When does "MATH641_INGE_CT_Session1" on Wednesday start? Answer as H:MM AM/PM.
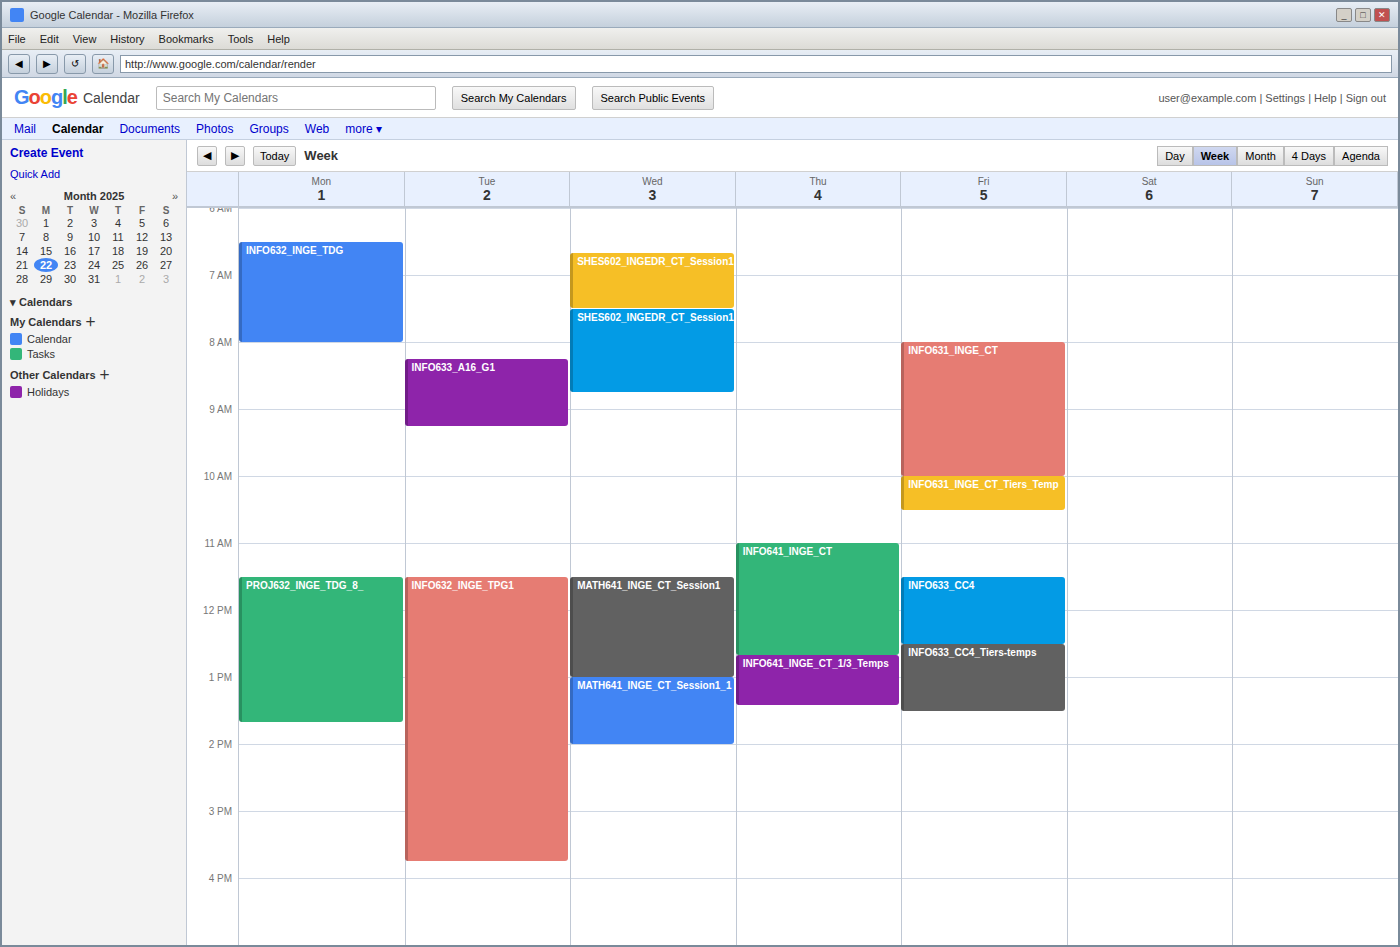
11:30 AM